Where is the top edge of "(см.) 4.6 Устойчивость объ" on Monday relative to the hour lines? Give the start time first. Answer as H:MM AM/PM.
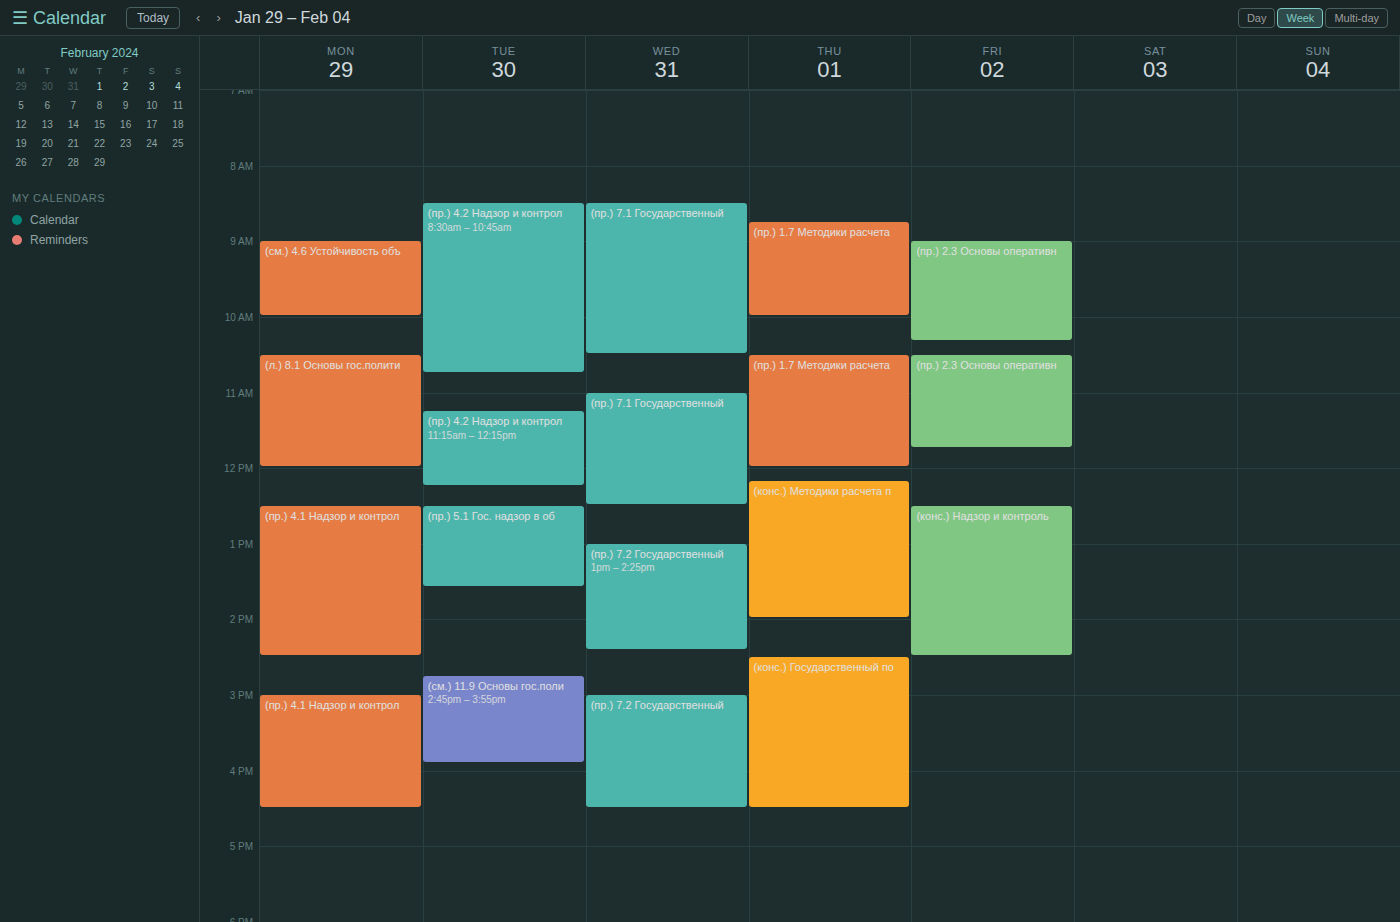
9:00 AM -- exactly on the 9 AM line.